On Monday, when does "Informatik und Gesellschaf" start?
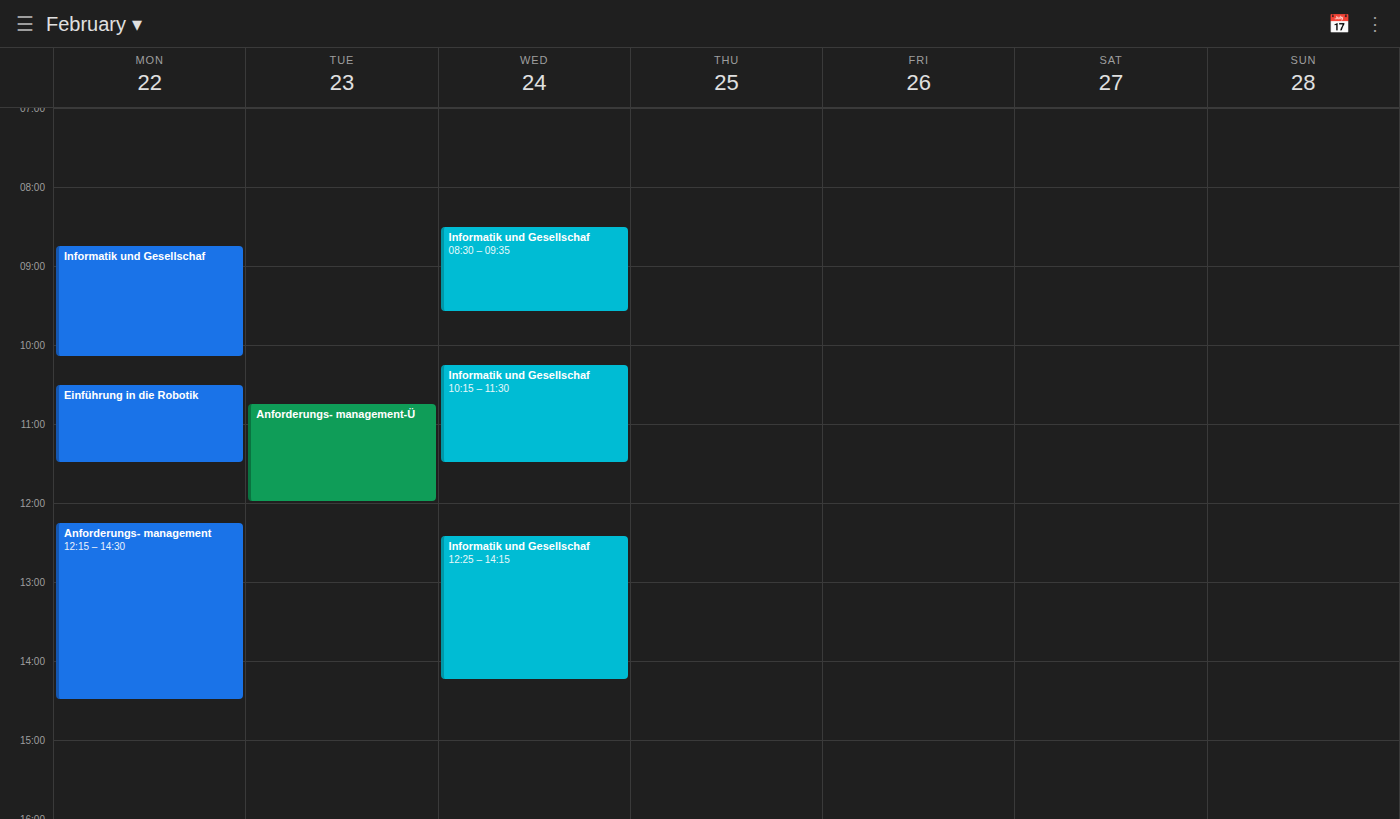
8:45 AM